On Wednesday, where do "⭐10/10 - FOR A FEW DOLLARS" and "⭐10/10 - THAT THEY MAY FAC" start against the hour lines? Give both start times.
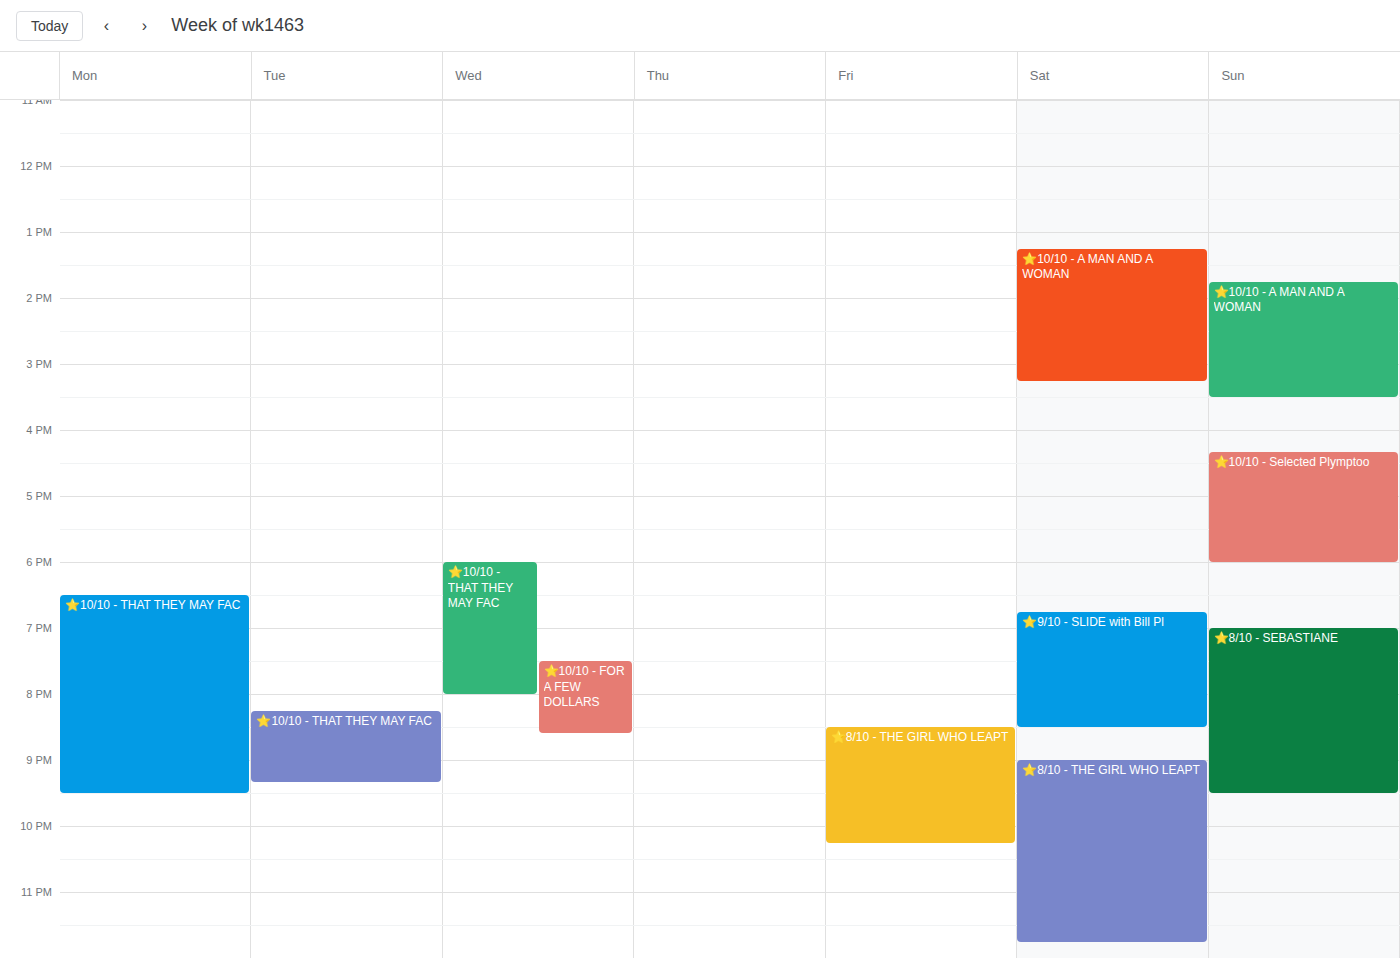
"⭐10/10 - FOR A FEW DOLLARS": 7:30 PM, halfway between the 7 PM and 8 PM lines. "⭐10/10 - THAT THEY MAY FAC": 6:00 PM, exactly on the 6 PM line.